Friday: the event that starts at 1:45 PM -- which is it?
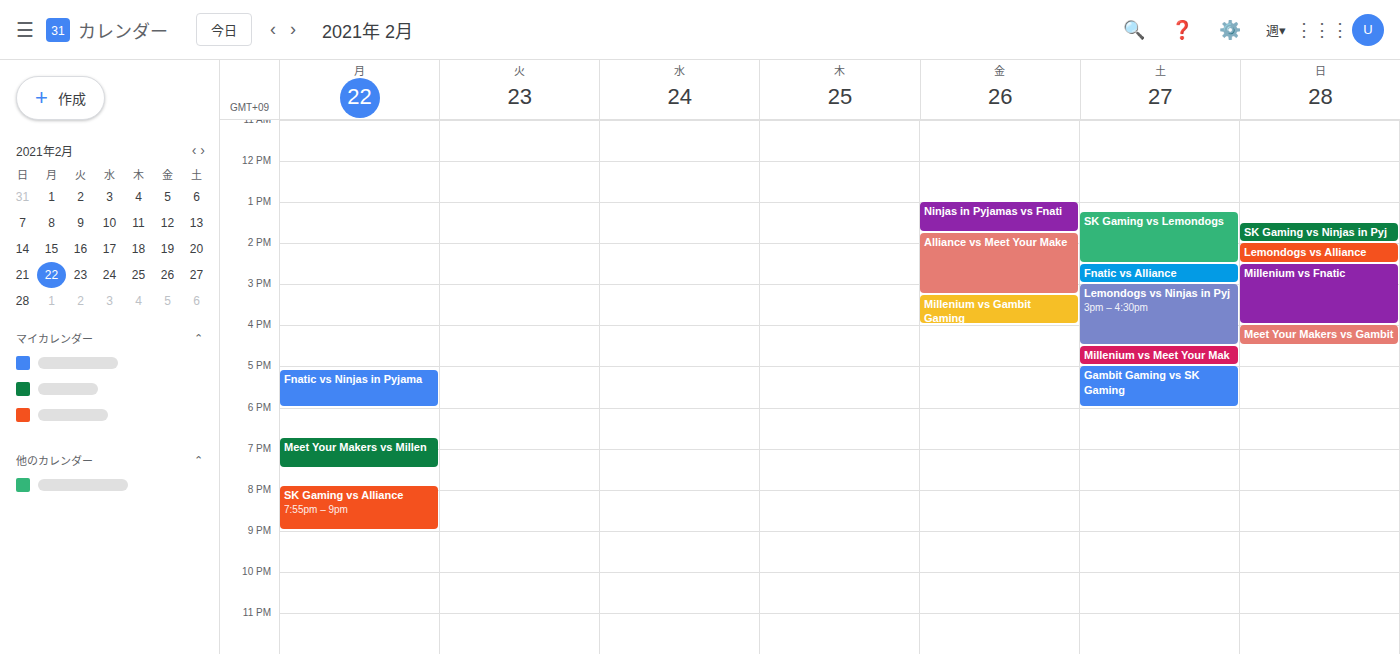
"Alliance vs Meet Your Make"